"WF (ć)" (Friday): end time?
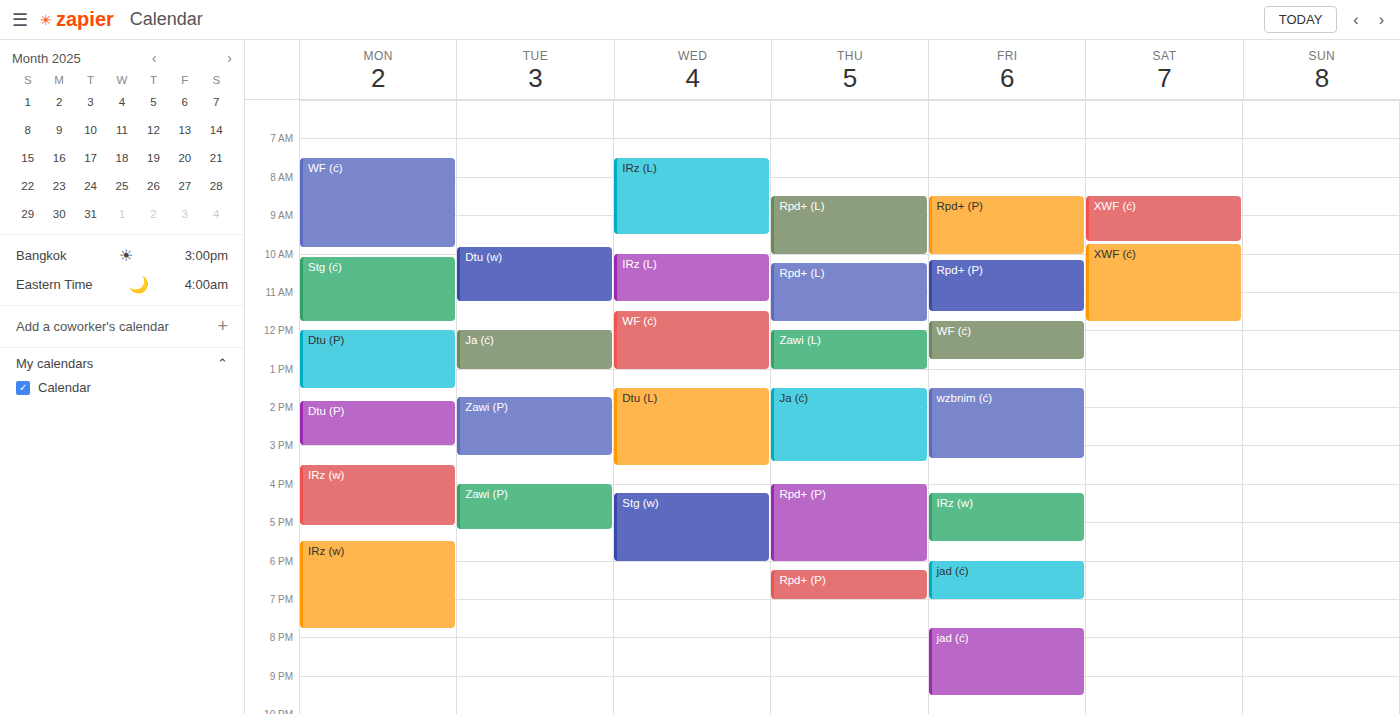
12:45 PM